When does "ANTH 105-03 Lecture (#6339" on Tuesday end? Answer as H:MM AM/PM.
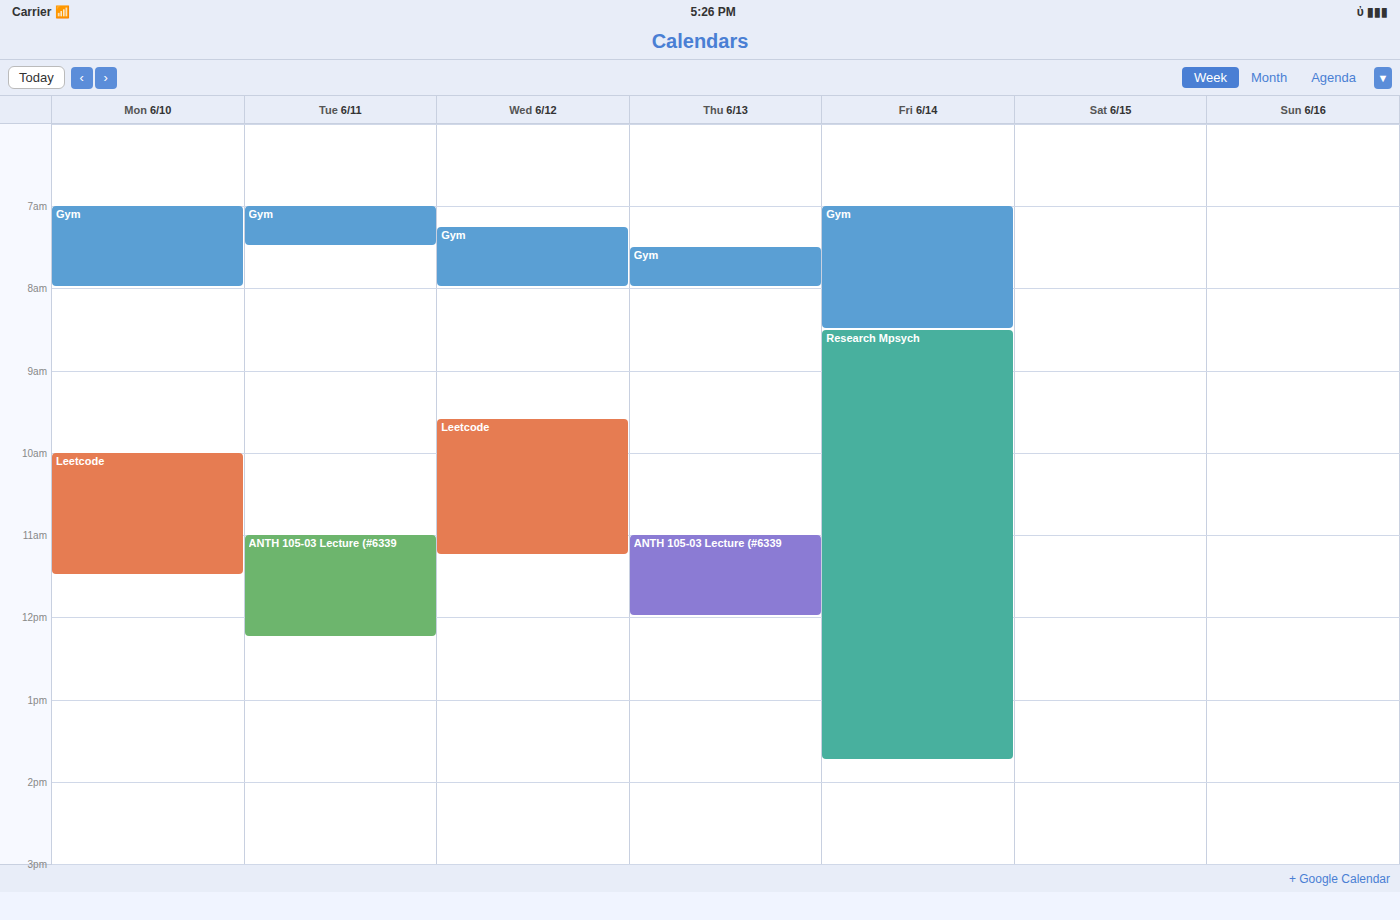
12:15 PM